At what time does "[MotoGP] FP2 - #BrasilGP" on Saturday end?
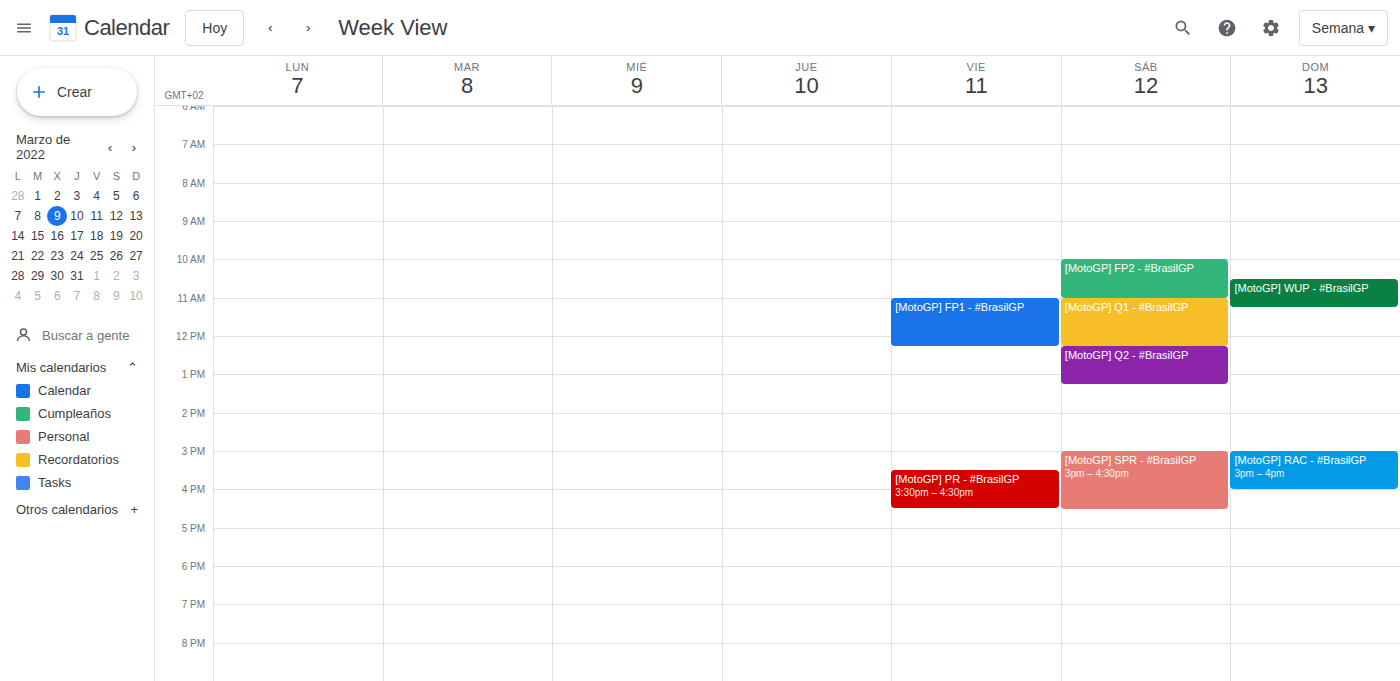
11:00 AM